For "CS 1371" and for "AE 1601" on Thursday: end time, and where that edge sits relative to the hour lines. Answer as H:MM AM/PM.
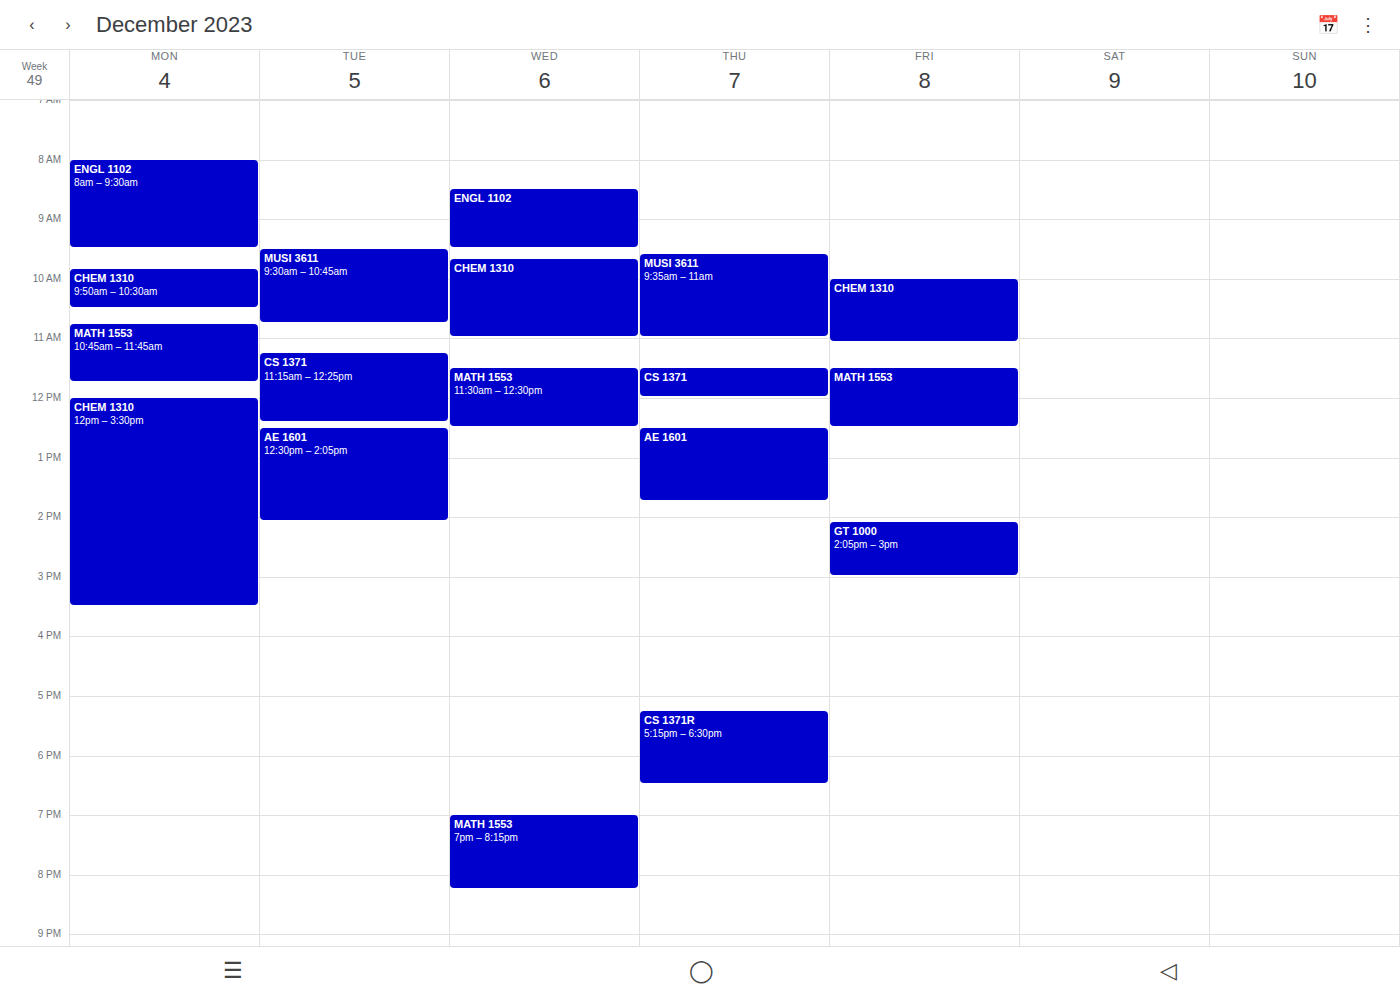
"CS 1371": 12:00 PM, exactly on the 12 PM line. "AE 1601": 1:45 PM, neither: three quarters of the way from the 1 PM line to the 2 PM line.